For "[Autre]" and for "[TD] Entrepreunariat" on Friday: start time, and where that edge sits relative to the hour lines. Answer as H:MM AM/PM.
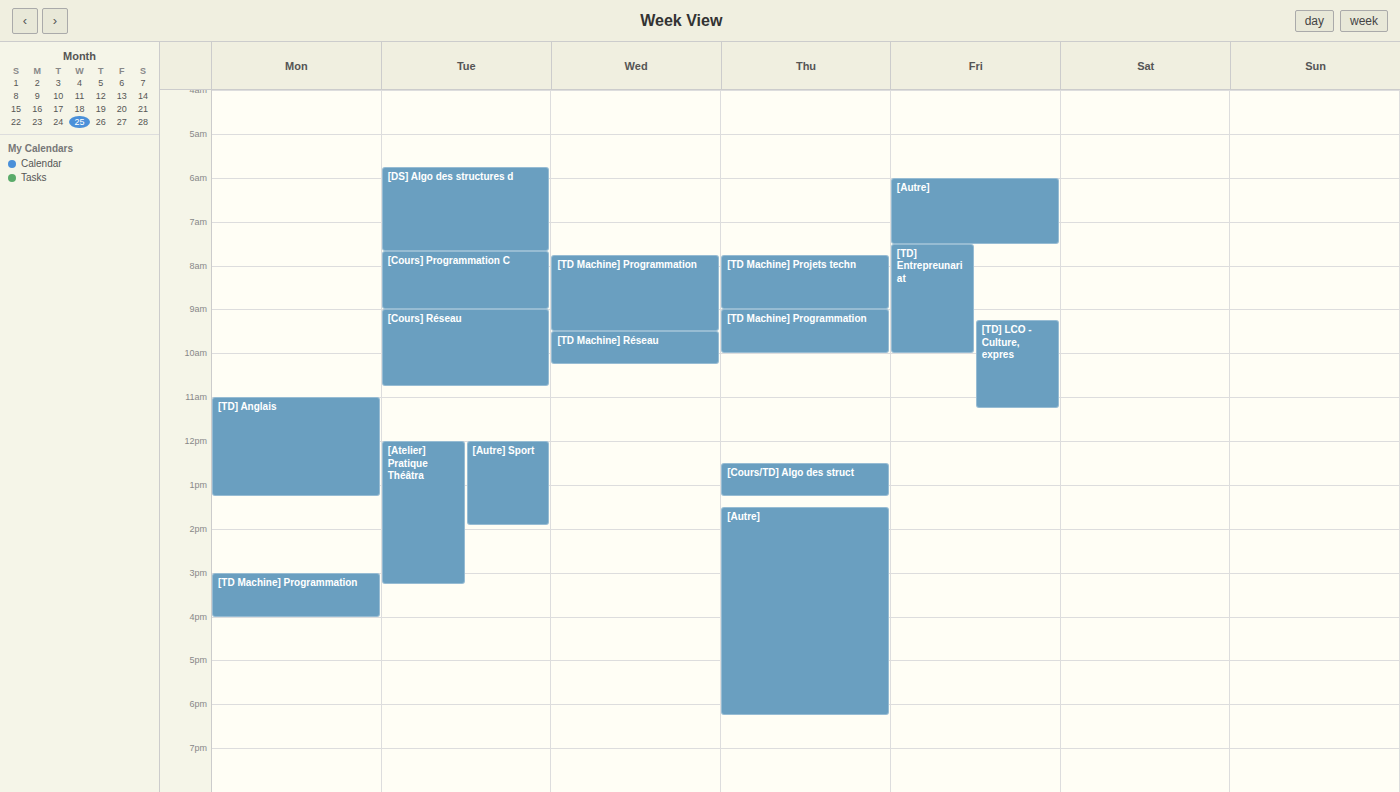
"[Autre]": 6:00 AM, exactly on the 6 AM line. "[TD] Entrepreunariat": 7:30 AM, halfway between the 7 AM and 8 AM lines.